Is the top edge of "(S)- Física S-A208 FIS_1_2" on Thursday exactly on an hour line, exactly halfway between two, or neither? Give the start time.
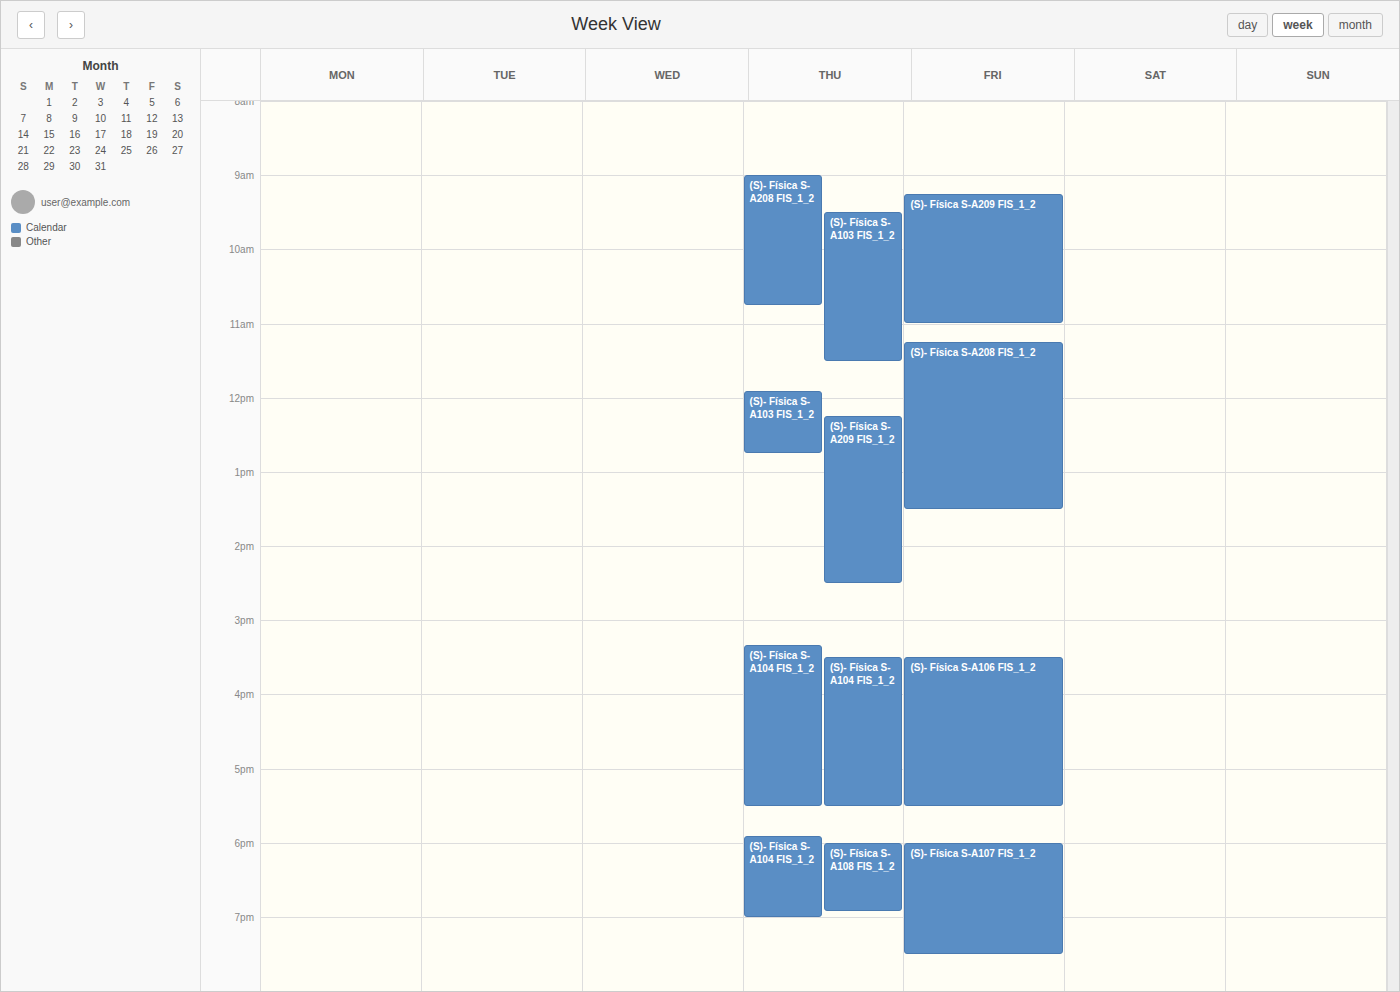
9:00 AM -- exactly on the 9 AM line.